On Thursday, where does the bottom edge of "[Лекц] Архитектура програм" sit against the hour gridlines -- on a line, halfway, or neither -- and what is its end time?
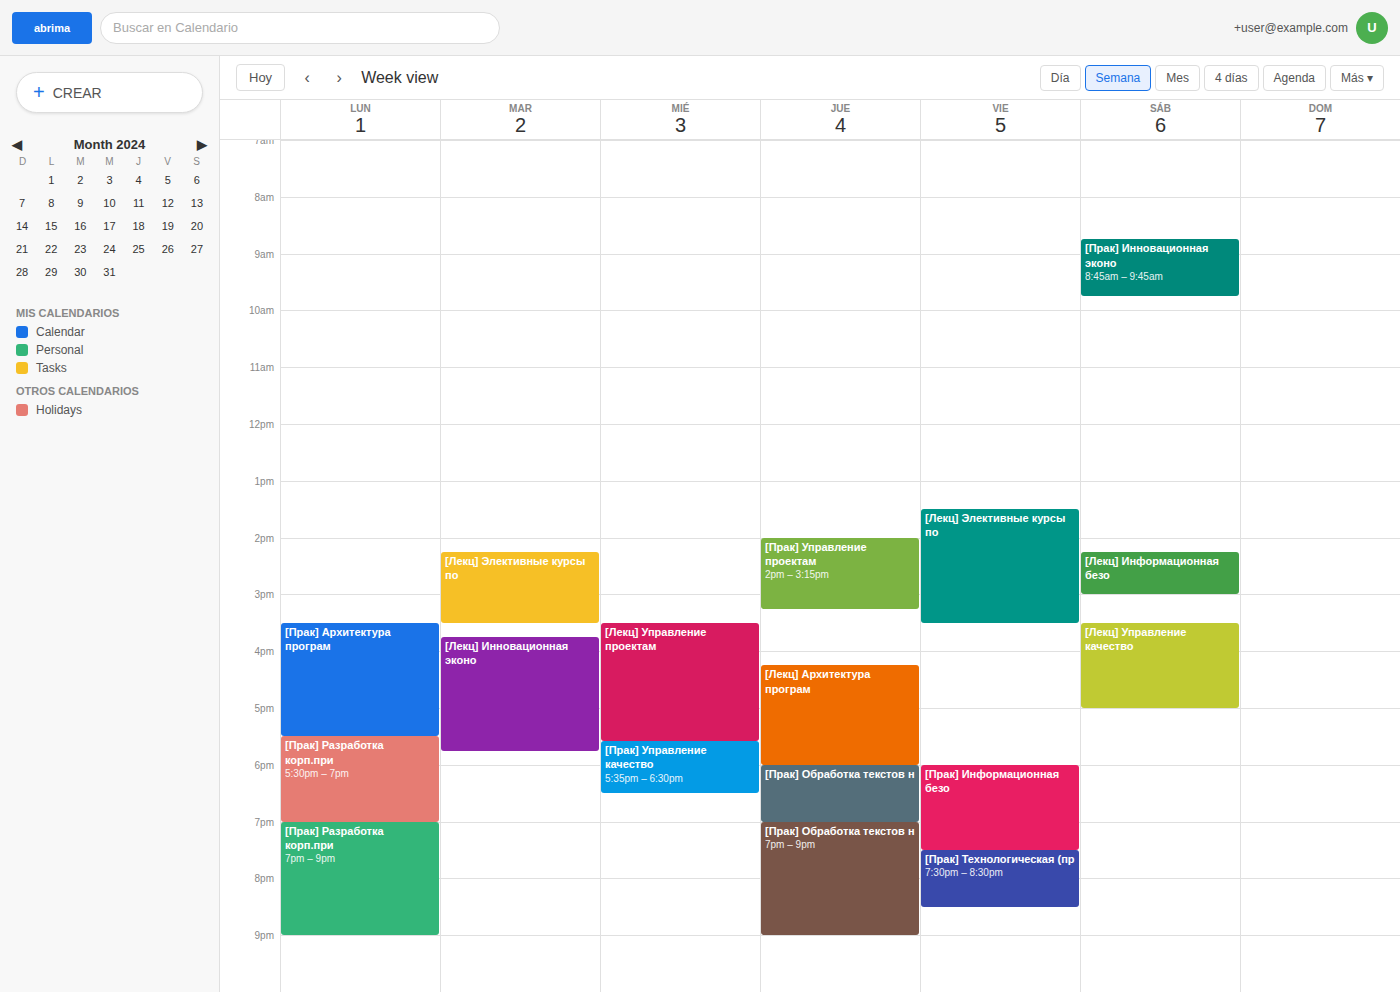
6:00 PM -- exactly on the 6 PM line.